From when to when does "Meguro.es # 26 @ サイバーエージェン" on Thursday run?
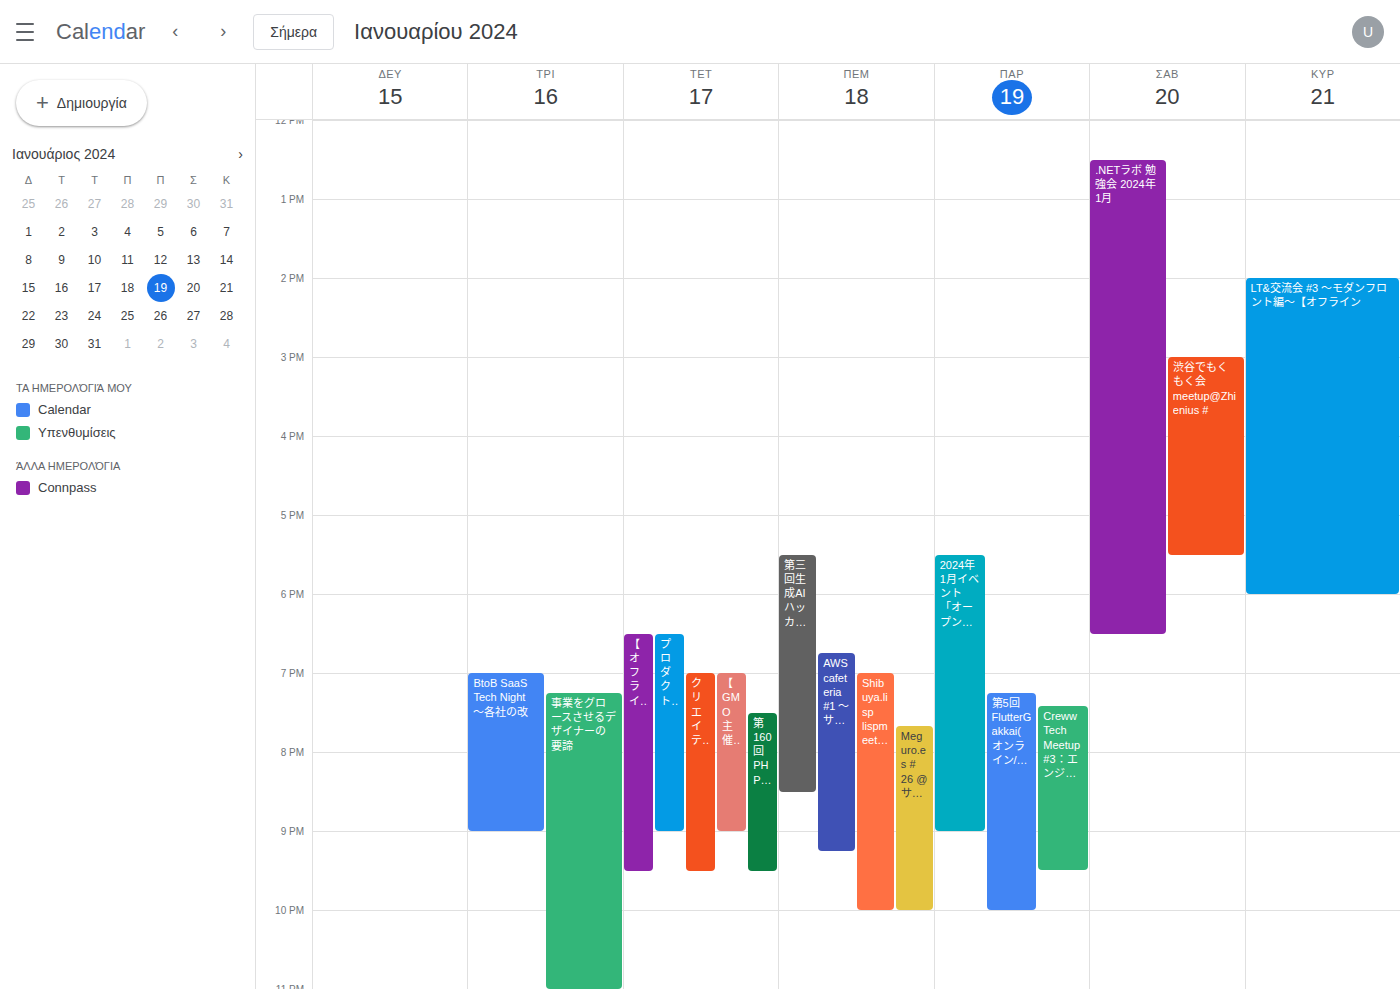
19:40 to 22:00